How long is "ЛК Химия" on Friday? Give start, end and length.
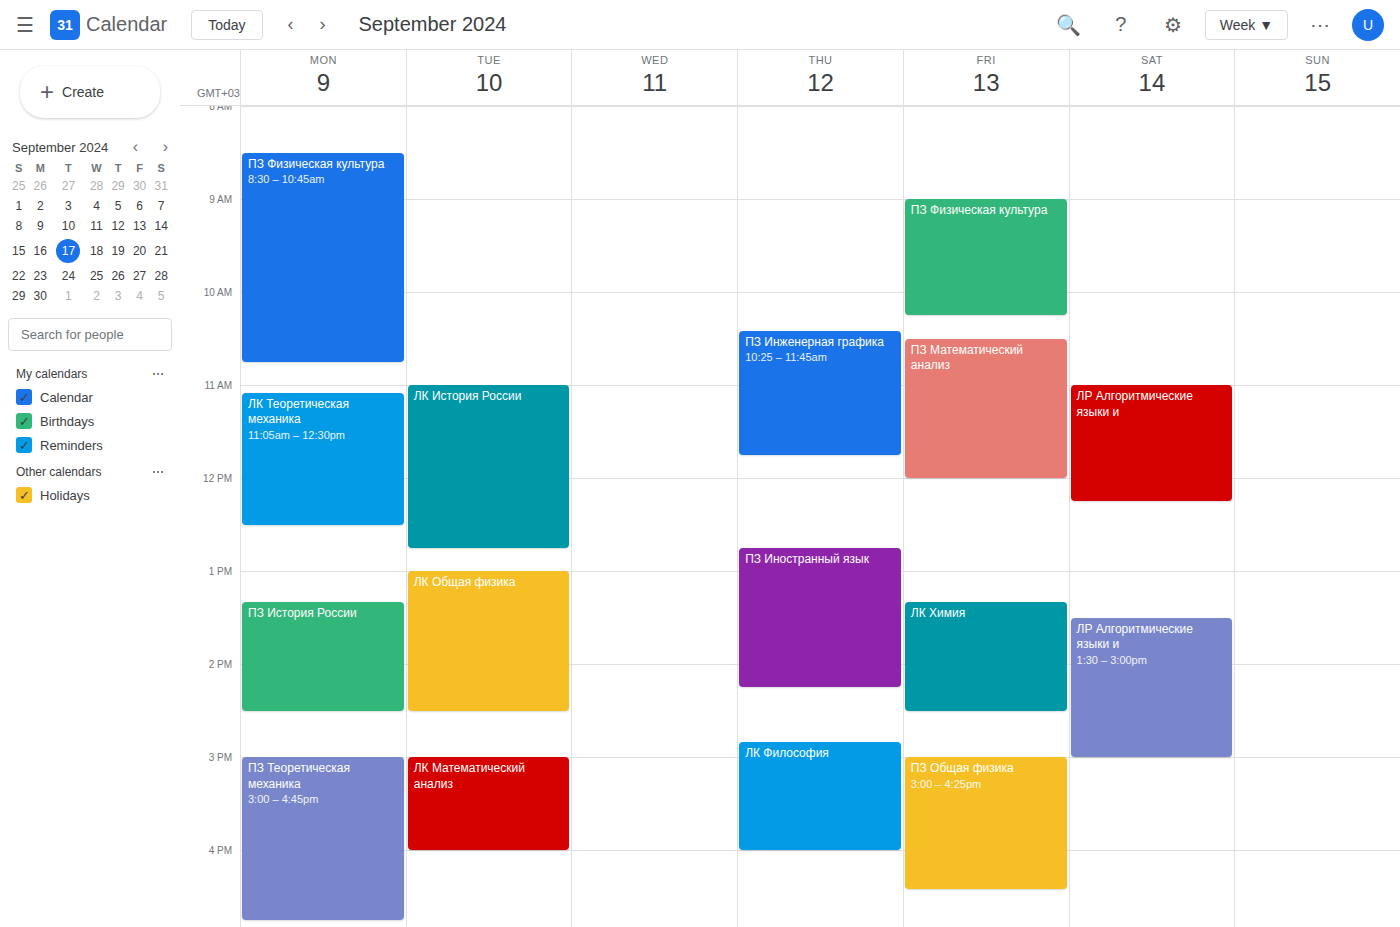
1:20 PM to 2:30 PM, 1 hour 10 minutes